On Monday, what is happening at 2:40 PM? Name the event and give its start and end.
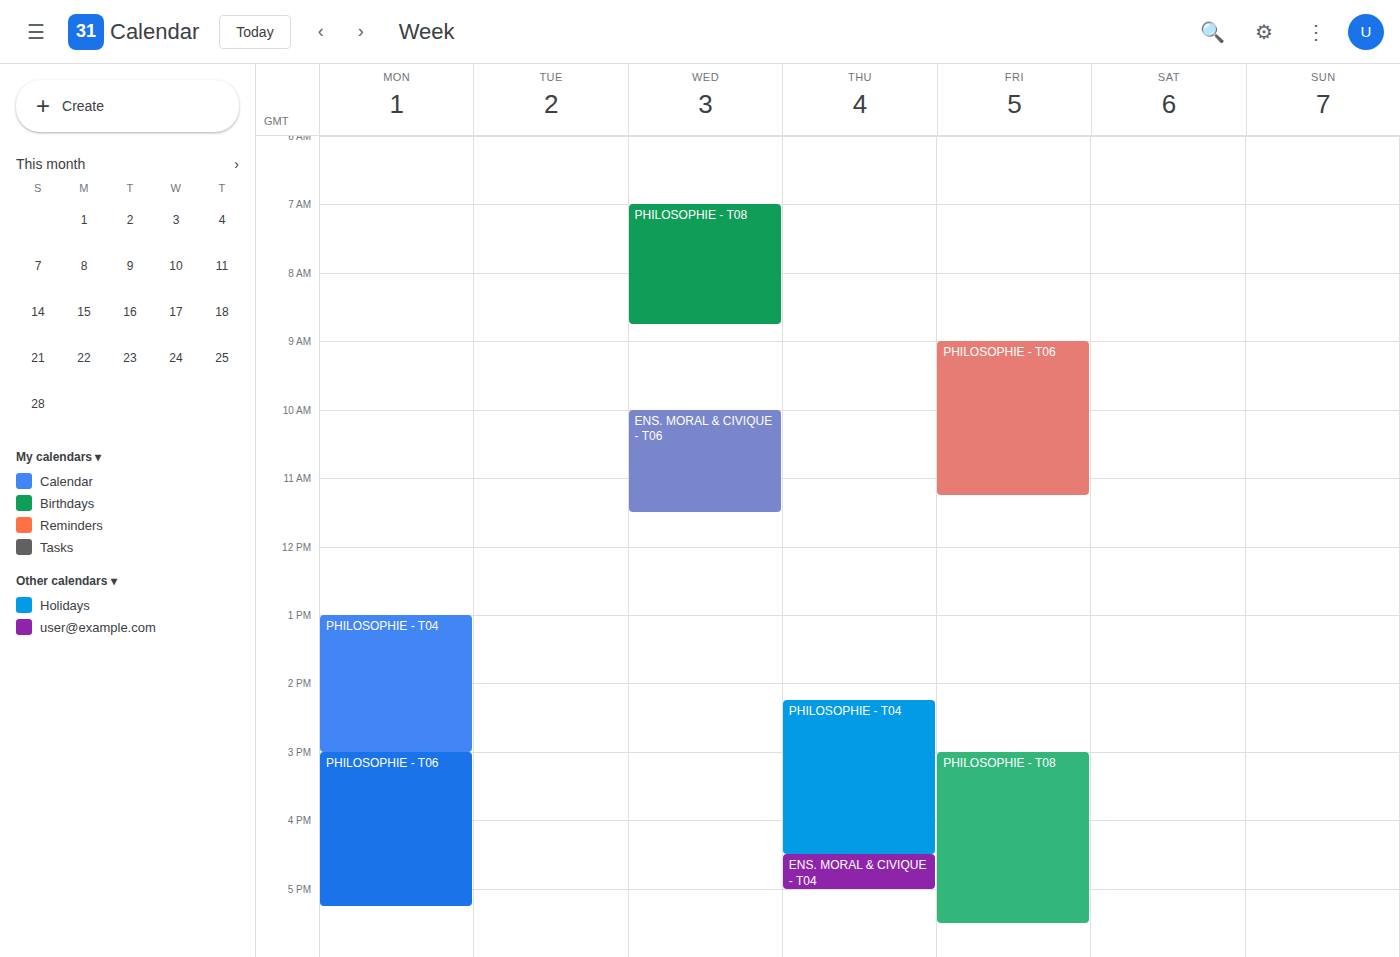
"PHILOSOPHIE - T04", 1:00 PM to 3:00 PM